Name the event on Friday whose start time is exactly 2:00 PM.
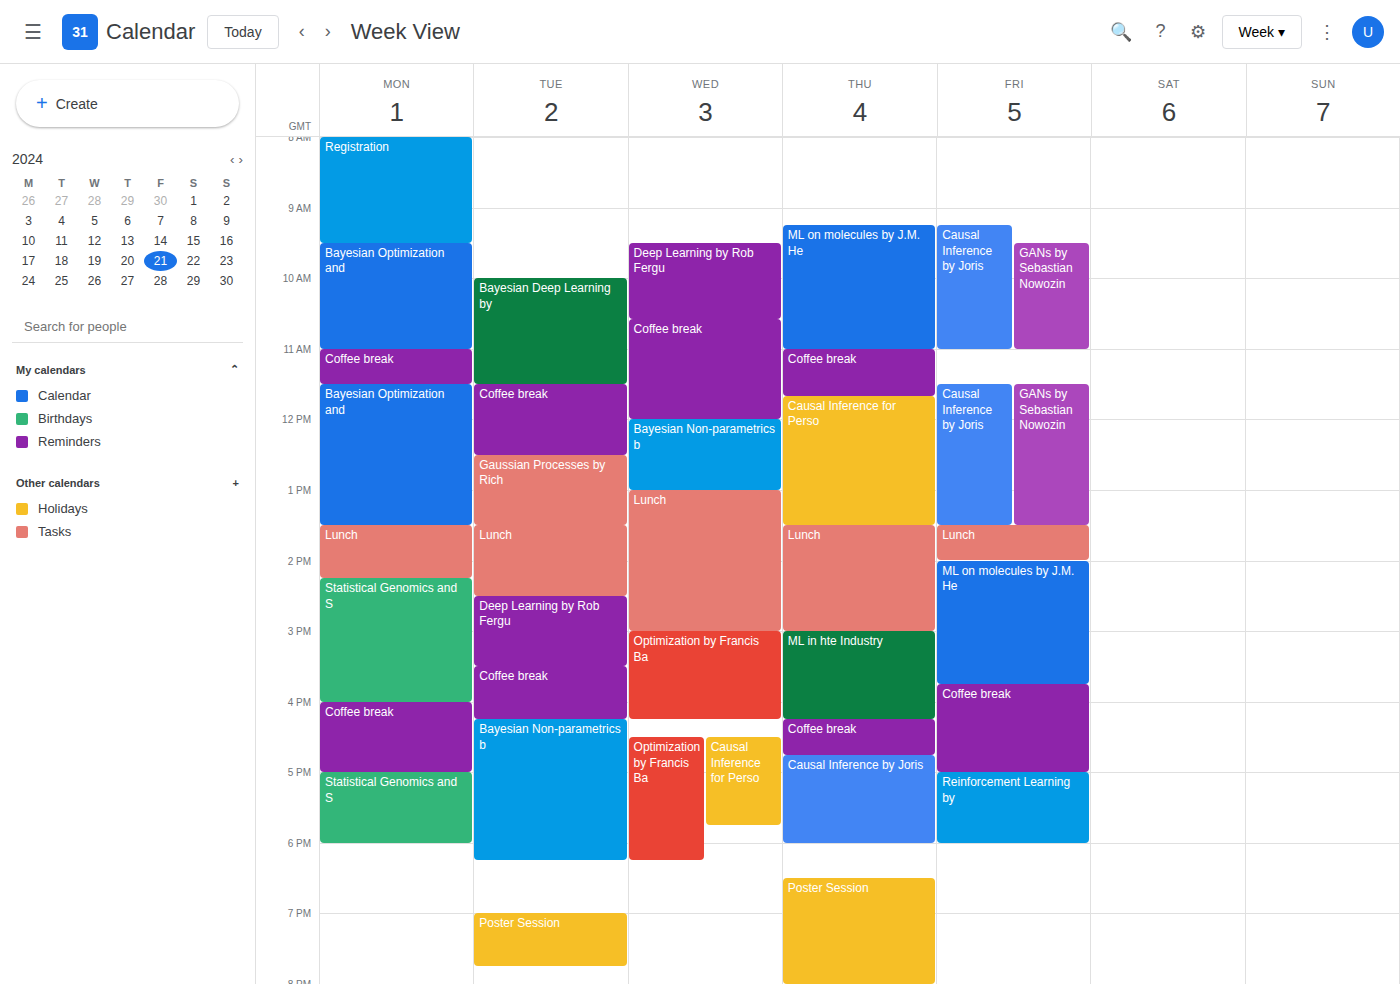
"ML on molecules by J.M. He"